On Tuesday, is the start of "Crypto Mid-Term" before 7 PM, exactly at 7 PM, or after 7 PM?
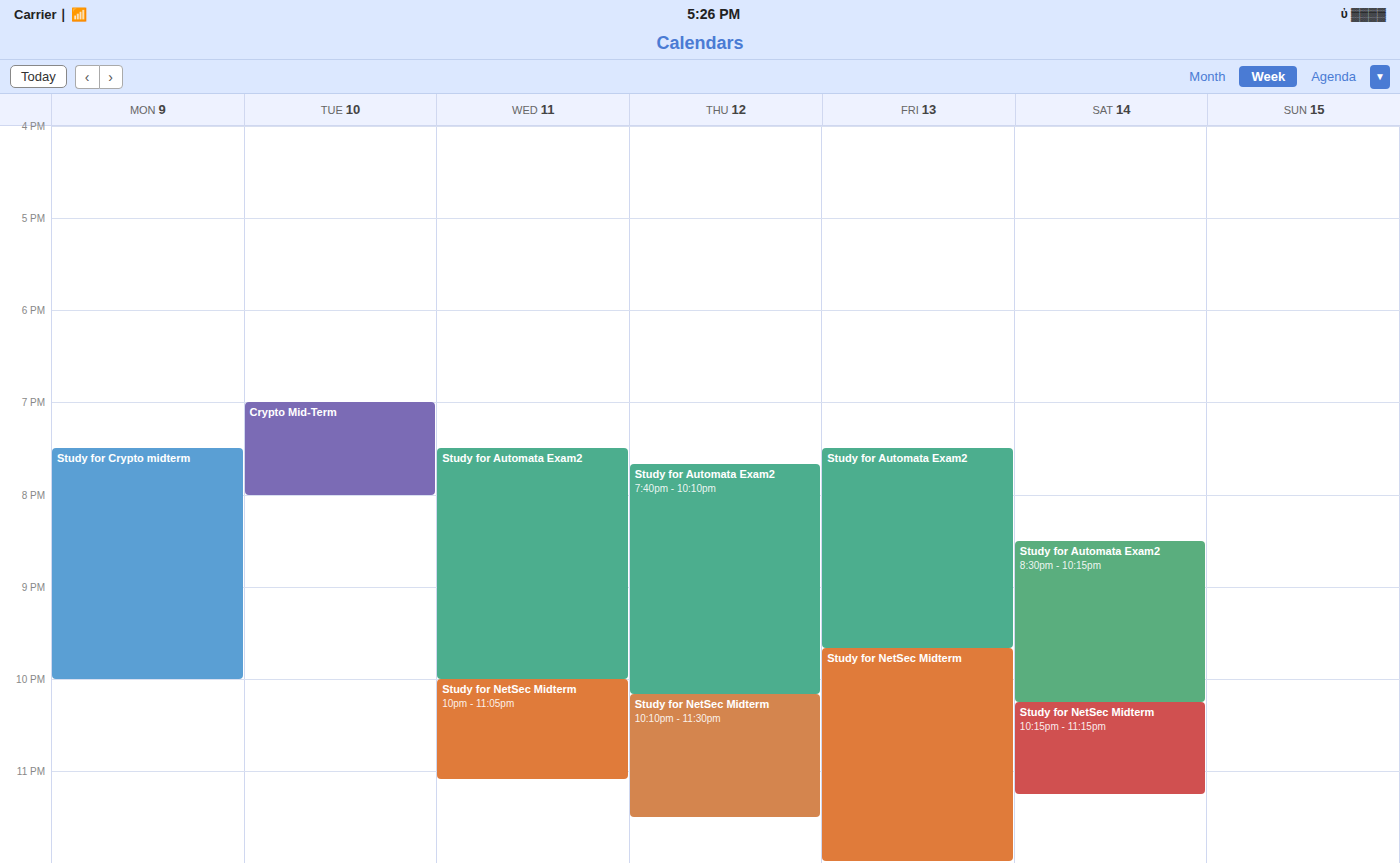
7:00 PM -- exactly at 7 PM, on the 7 PM line.